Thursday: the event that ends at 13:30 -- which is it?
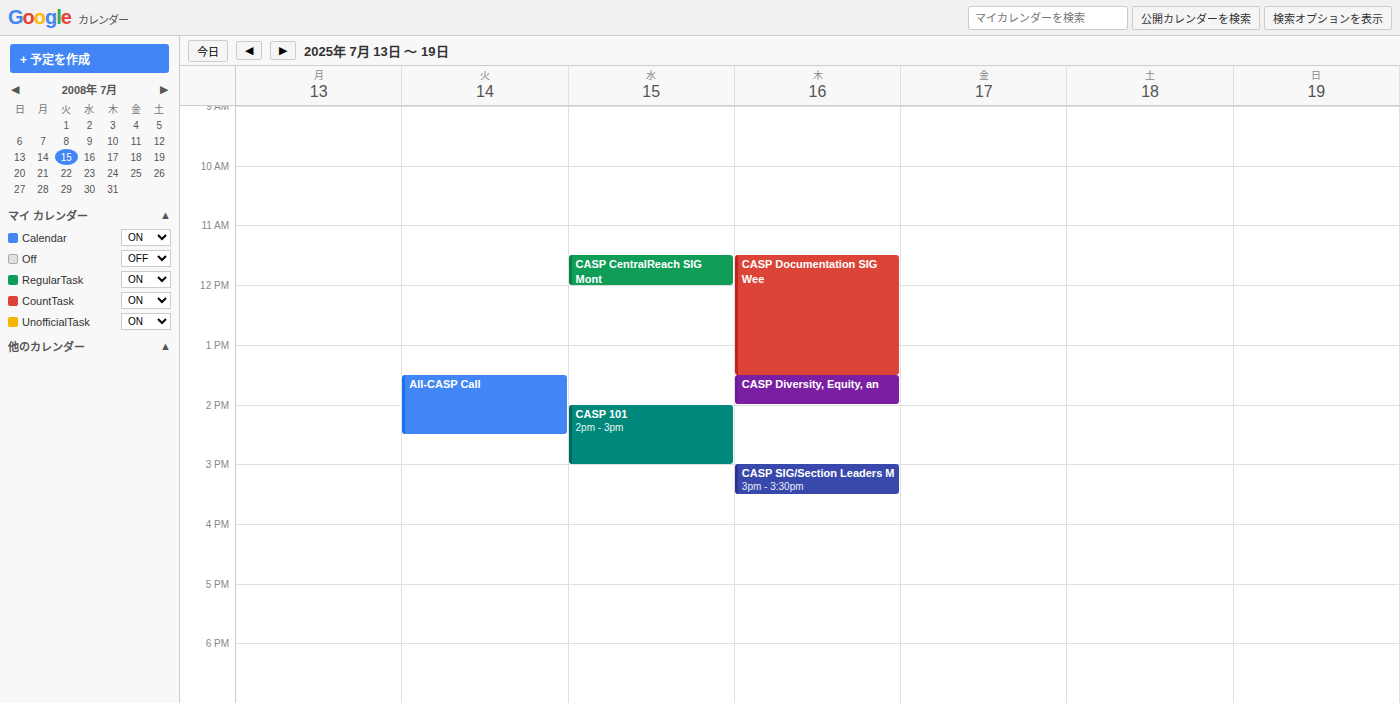
"CASP Documentation SIG Wee"